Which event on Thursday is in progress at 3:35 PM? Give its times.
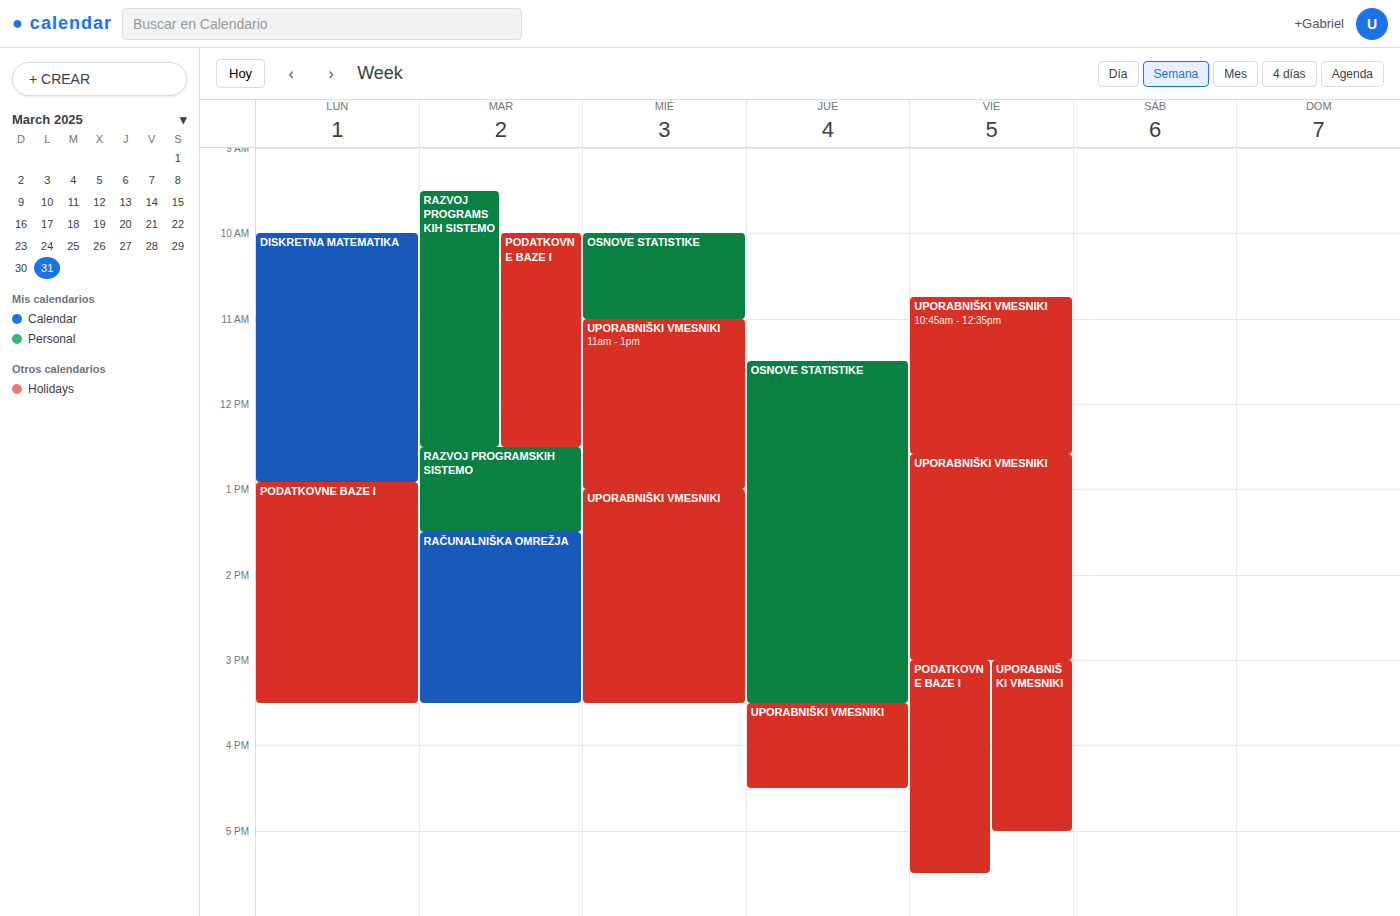
"UPORABNIŠKI VMESNIKI", 3:30 PM to 4:30 PM